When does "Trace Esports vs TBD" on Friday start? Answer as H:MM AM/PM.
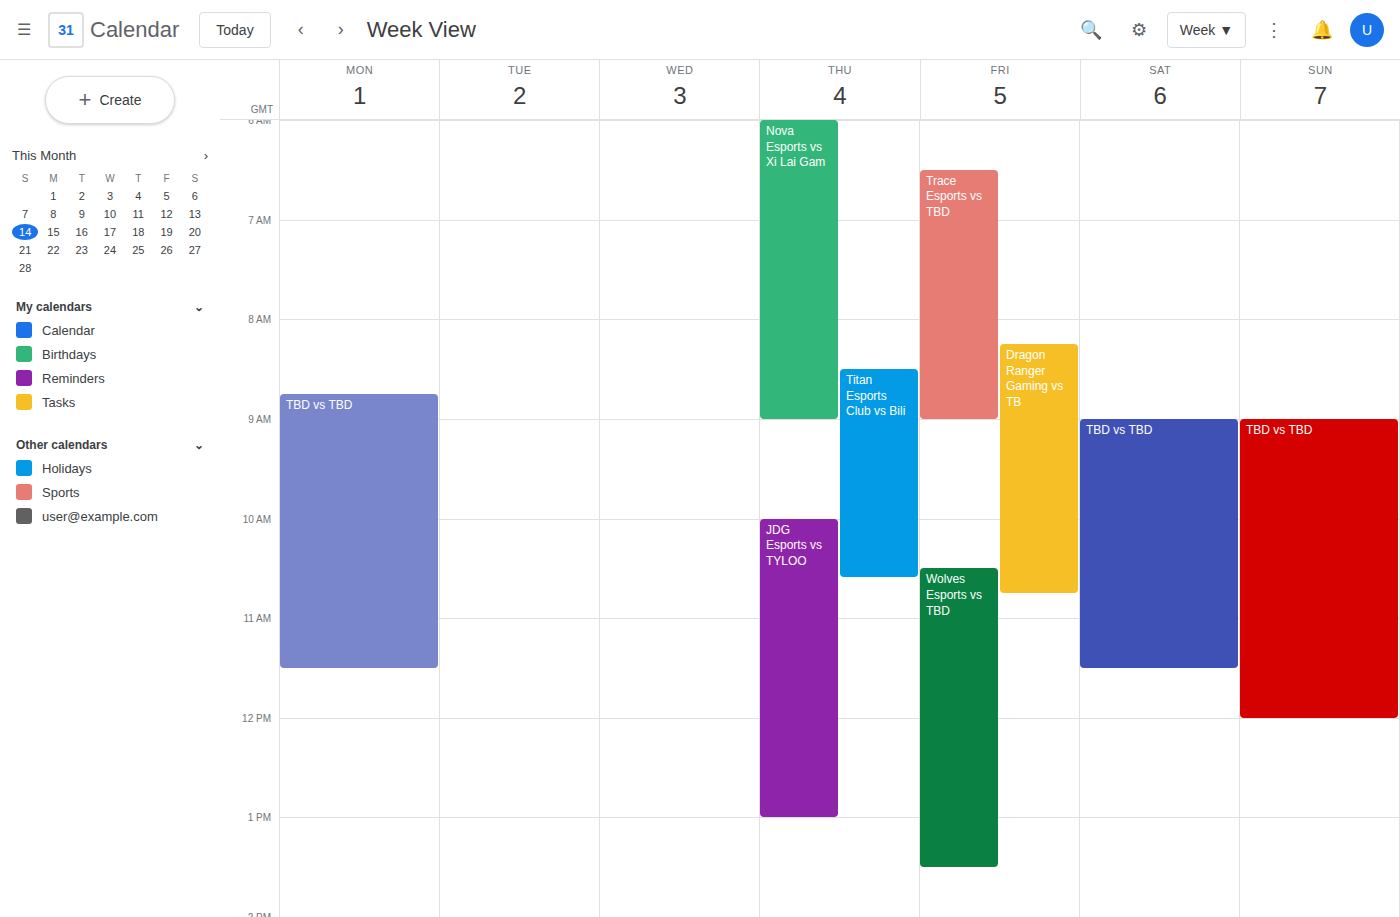
6:30 AM